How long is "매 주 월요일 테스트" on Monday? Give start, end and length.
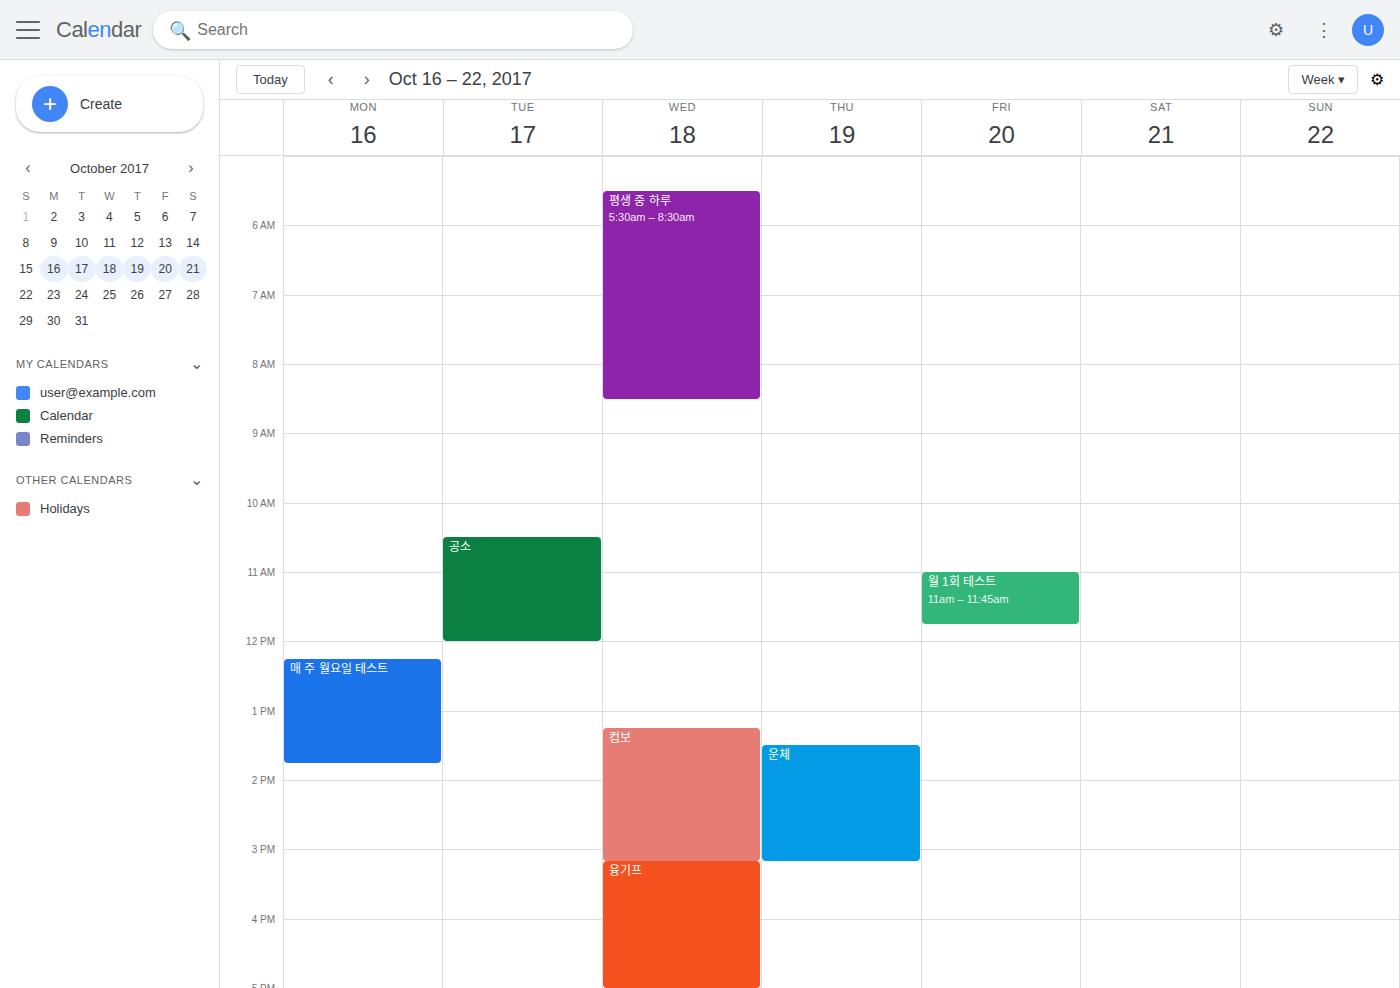
12:15 PM to 1:45 PM, 1 hour 30 minutes